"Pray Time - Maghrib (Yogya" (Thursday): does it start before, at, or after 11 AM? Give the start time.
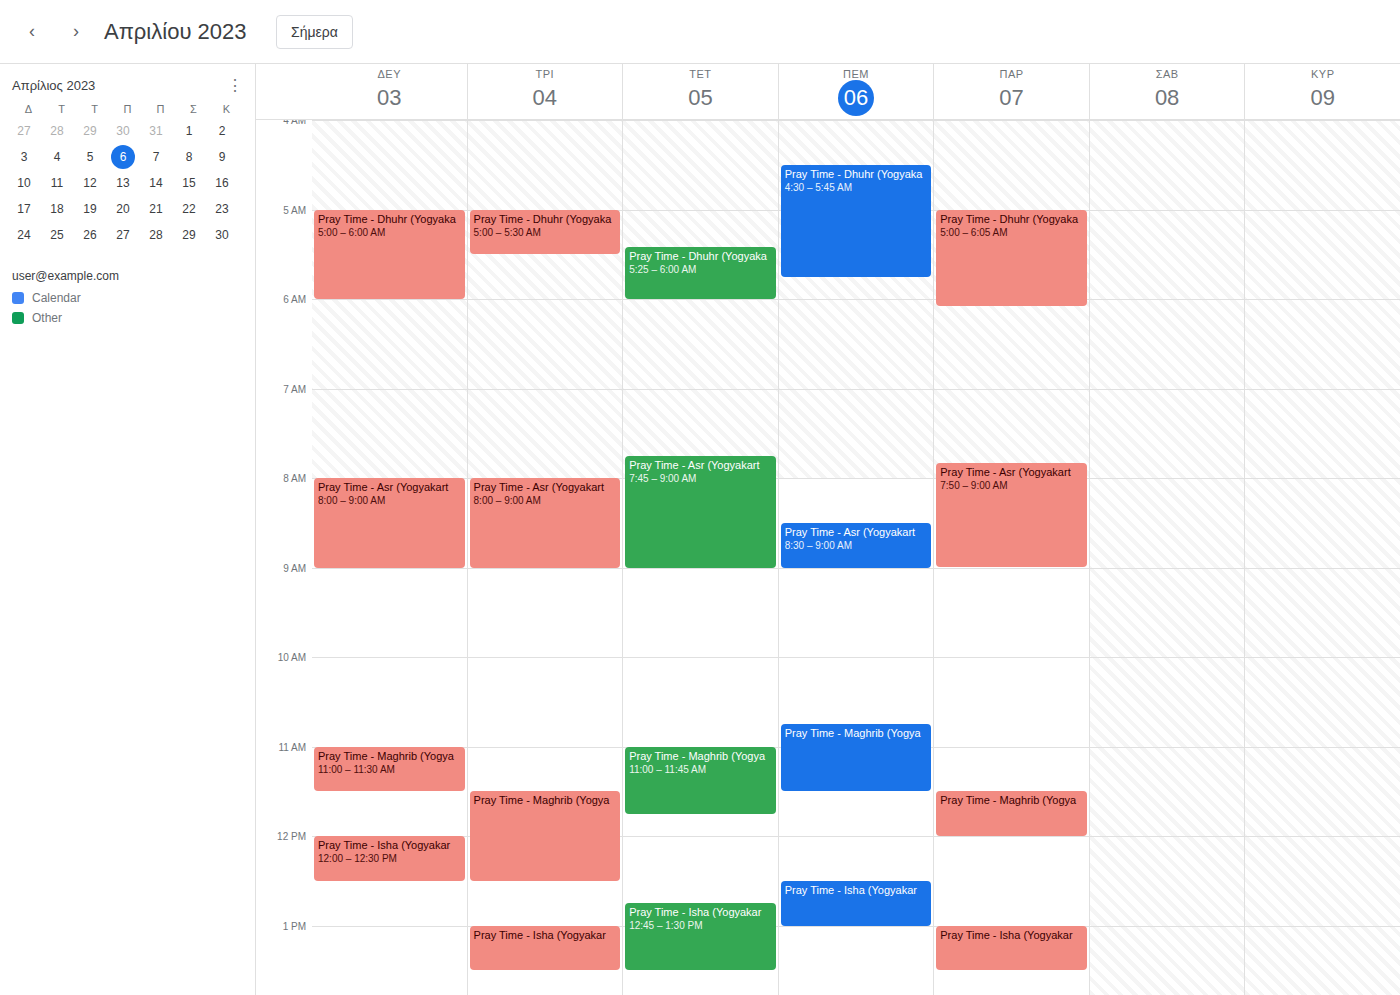
10:45 AM -- before 11 AM, 15 minutes above the 11 AM line.